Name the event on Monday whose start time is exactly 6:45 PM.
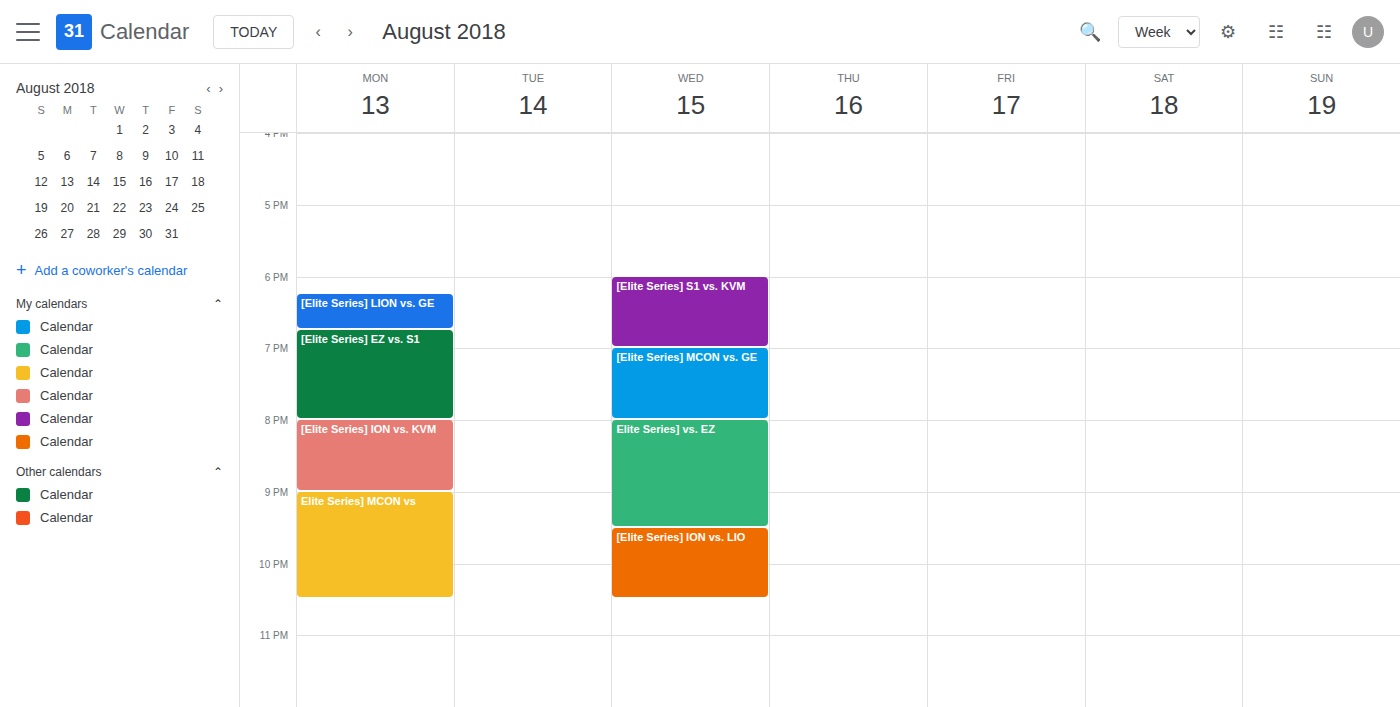
"[Elite Series] EZ vs. S1"